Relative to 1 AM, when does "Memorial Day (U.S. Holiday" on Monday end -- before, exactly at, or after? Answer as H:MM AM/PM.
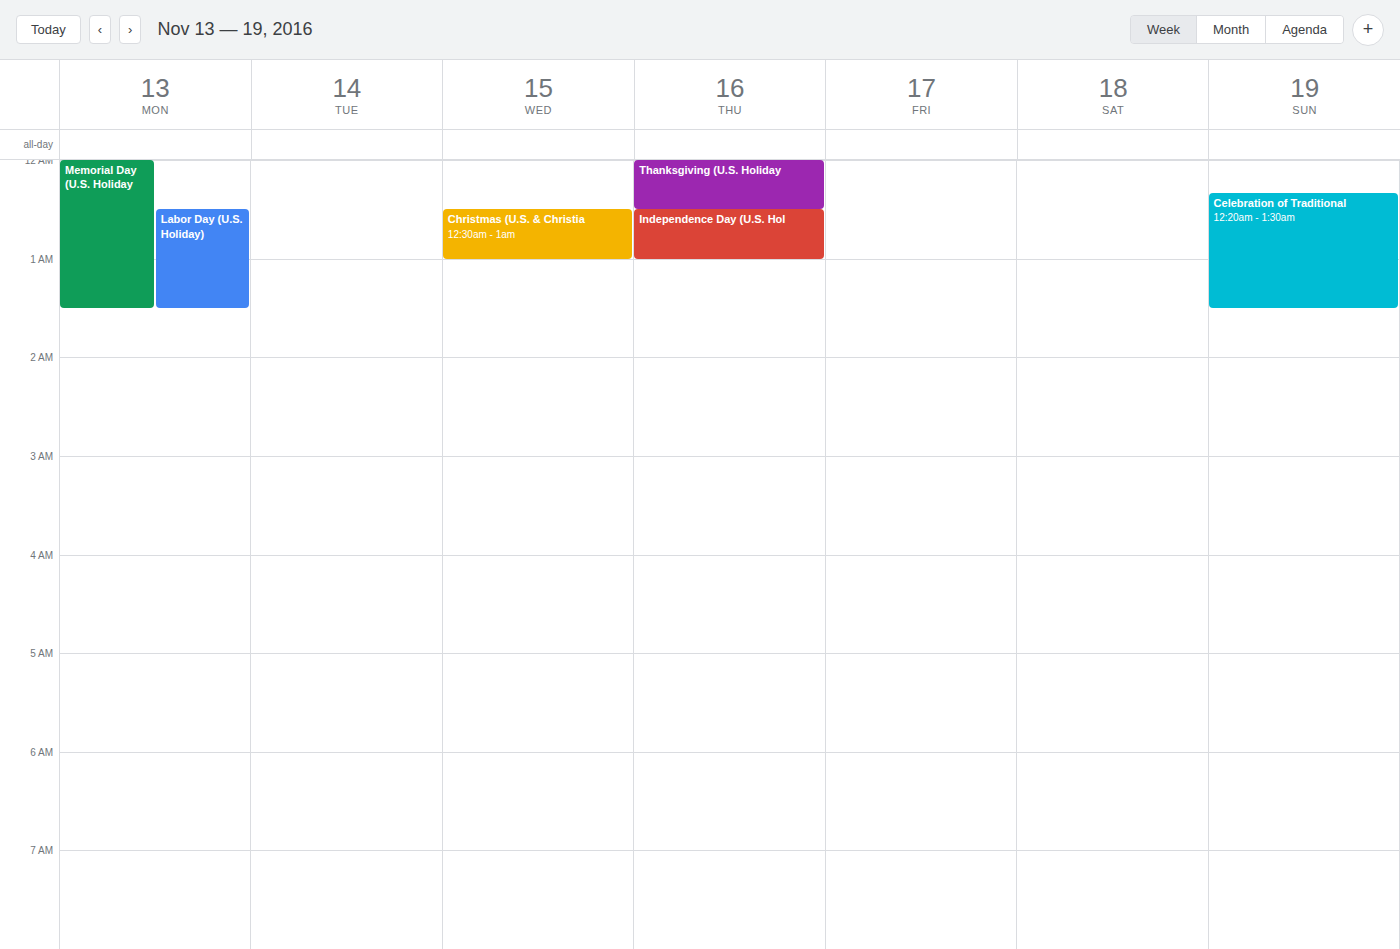
1:30 AM -- after 1 AM, 30 minutes below the 1 AM line.